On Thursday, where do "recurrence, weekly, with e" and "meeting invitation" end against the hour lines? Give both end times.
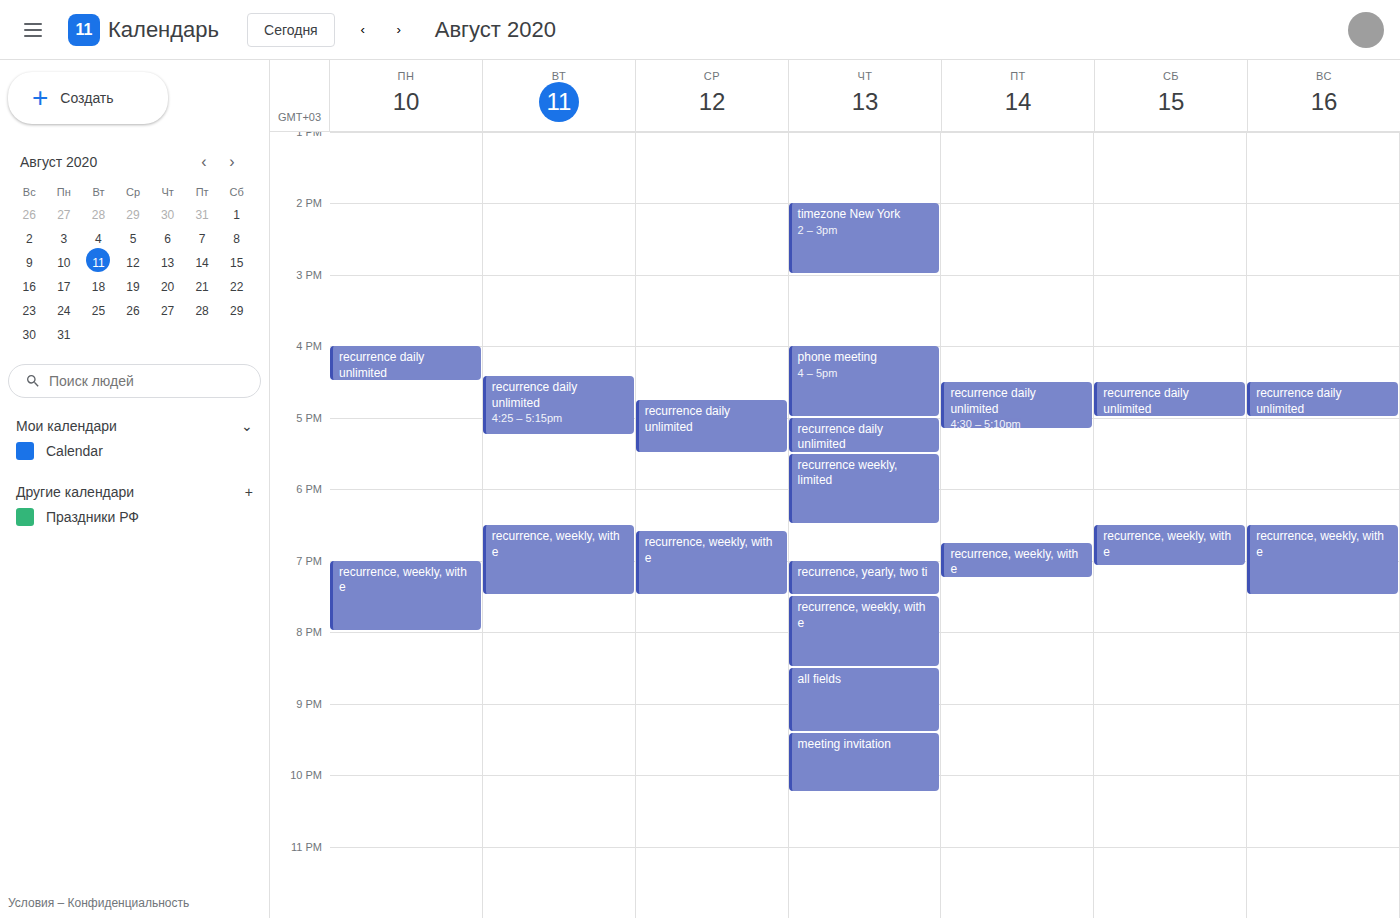
"recurrence, weekly, with e": 8:30 PM, halfway between the 8 PM and 9 PM lines. "meeting invitation": 10:15 PM, neither: a quarter of the way from the 10 PM line to the 11 PM line.